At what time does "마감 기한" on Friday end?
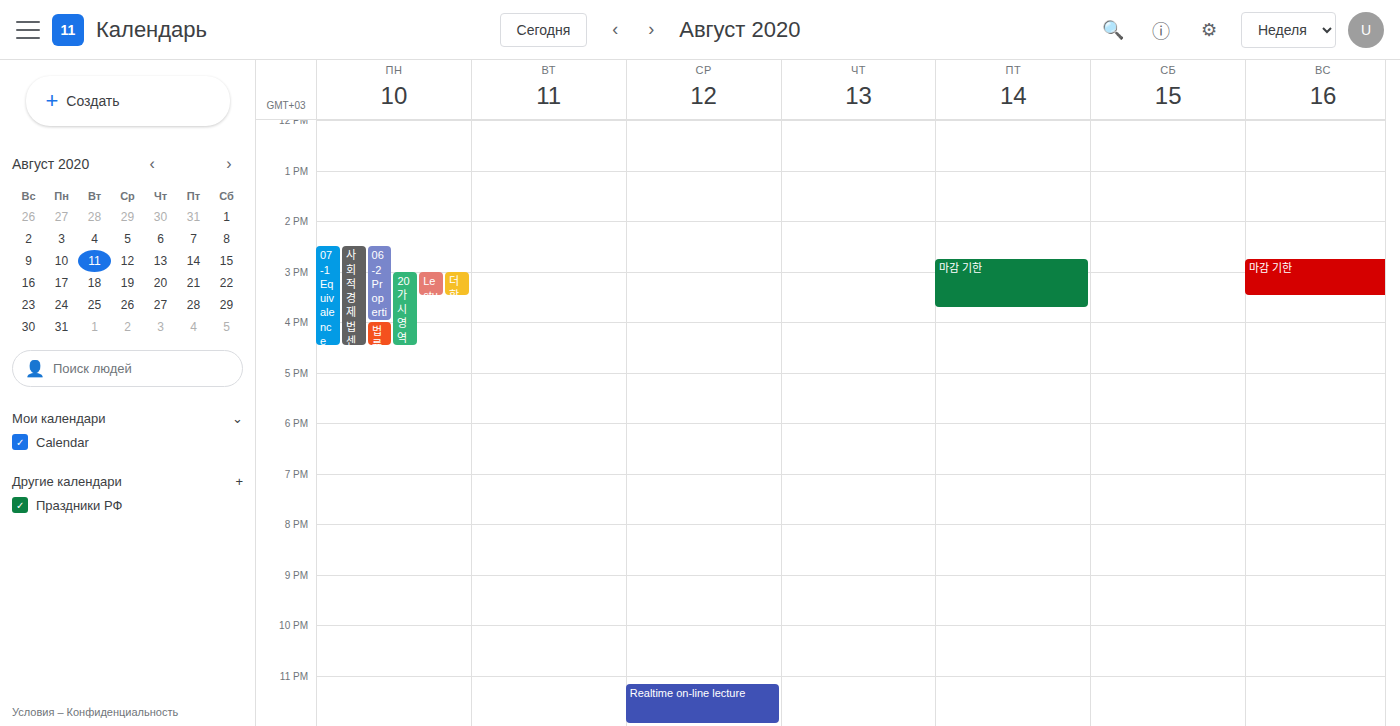
15:45